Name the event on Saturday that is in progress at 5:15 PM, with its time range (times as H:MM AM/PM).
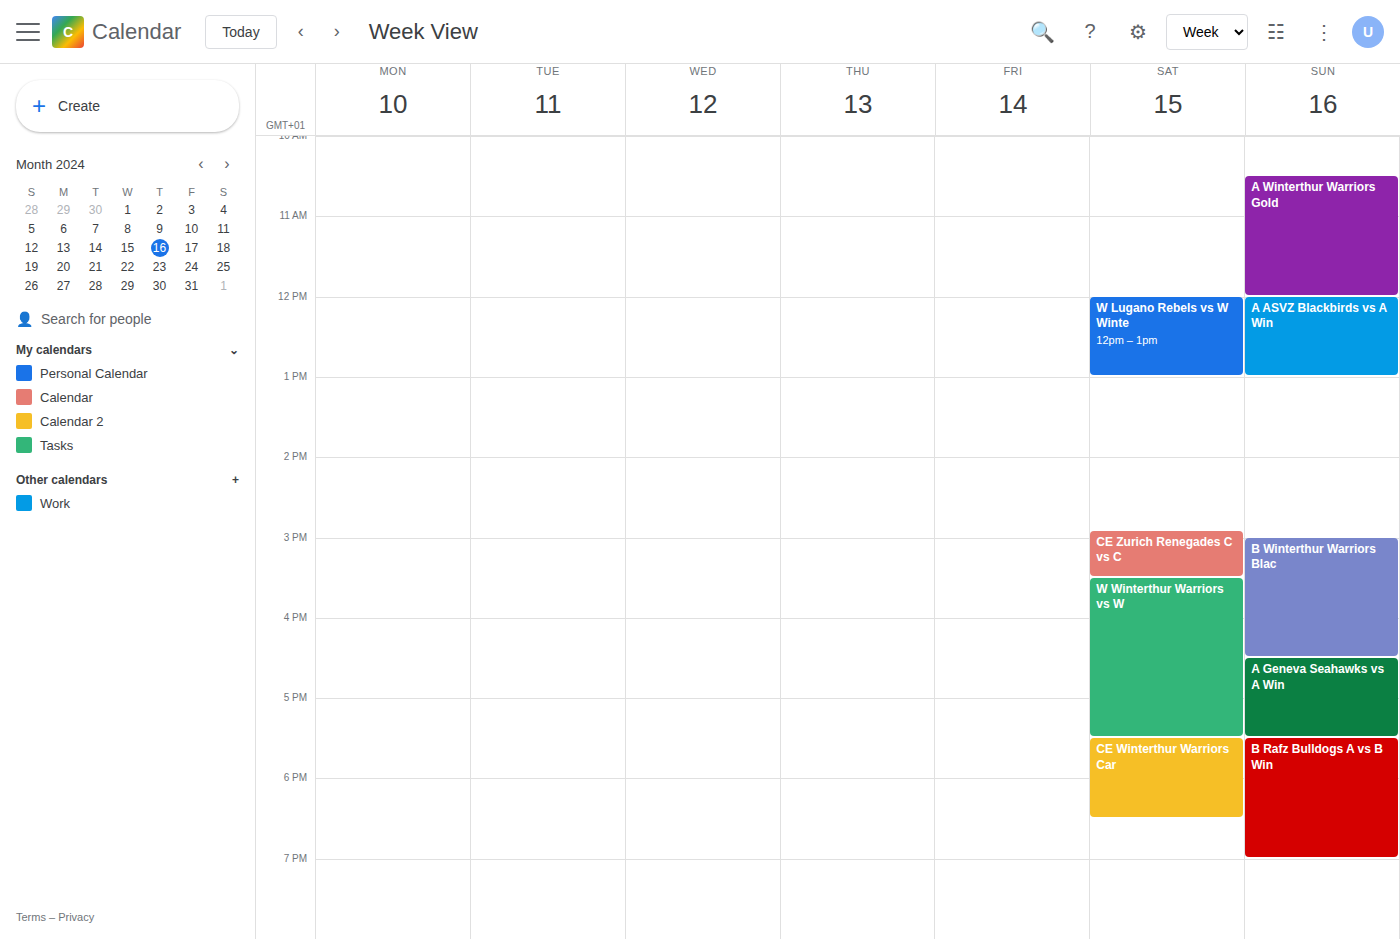
"W Winterthur Warriors vs W", 3:30 PM to 5:30 PM